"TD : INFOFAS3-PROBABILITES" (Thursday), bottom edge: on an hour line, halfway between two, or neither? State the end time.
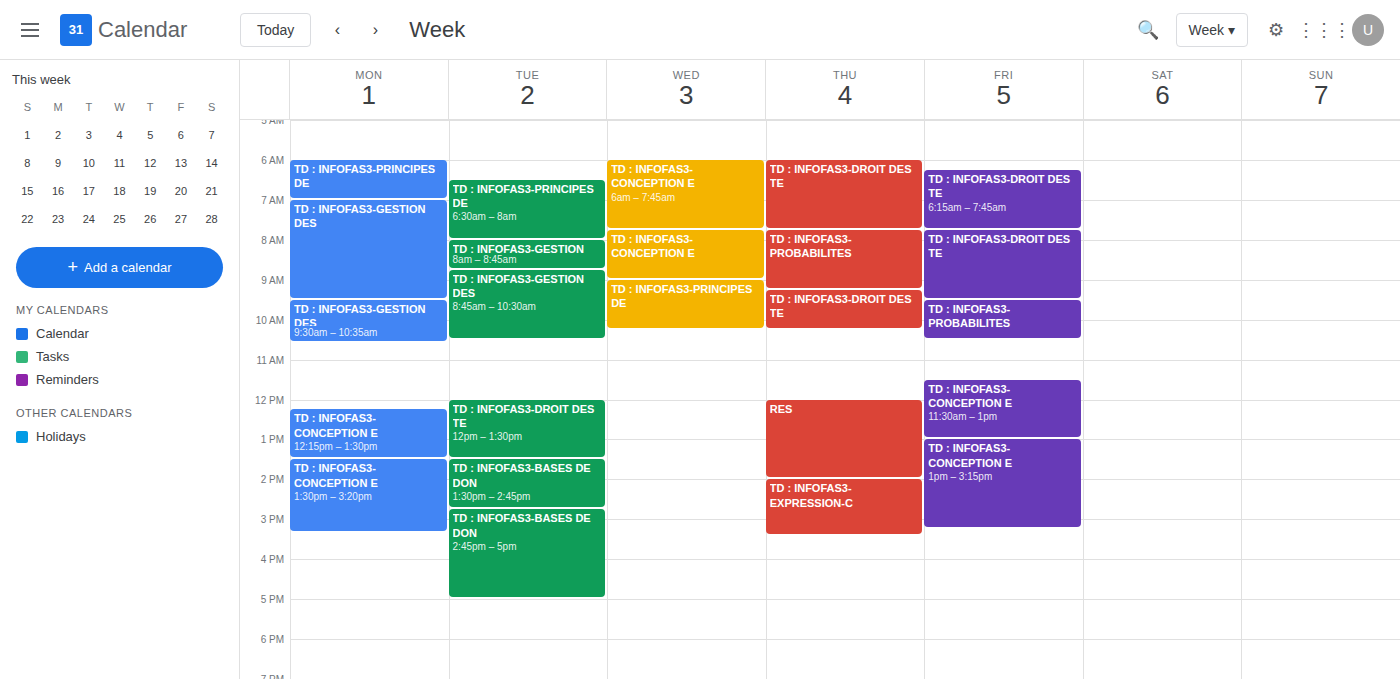
9:15 AM -- neither: a quarter of the way from the 9 AM line to the 10 AM line.